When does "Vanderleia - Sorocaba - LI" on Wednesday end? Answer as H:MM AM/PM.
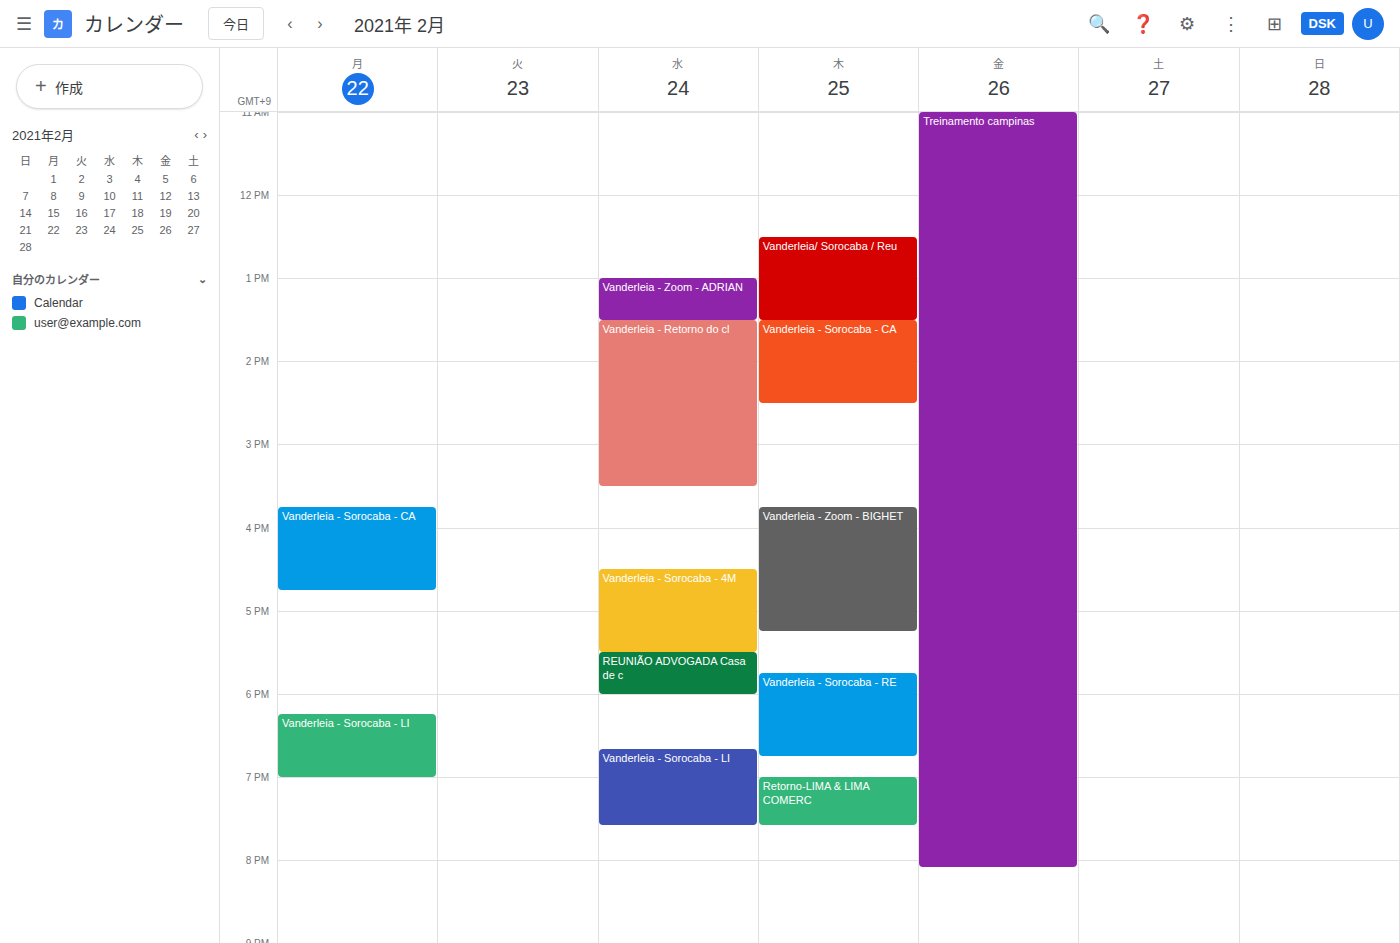
7:35 PM